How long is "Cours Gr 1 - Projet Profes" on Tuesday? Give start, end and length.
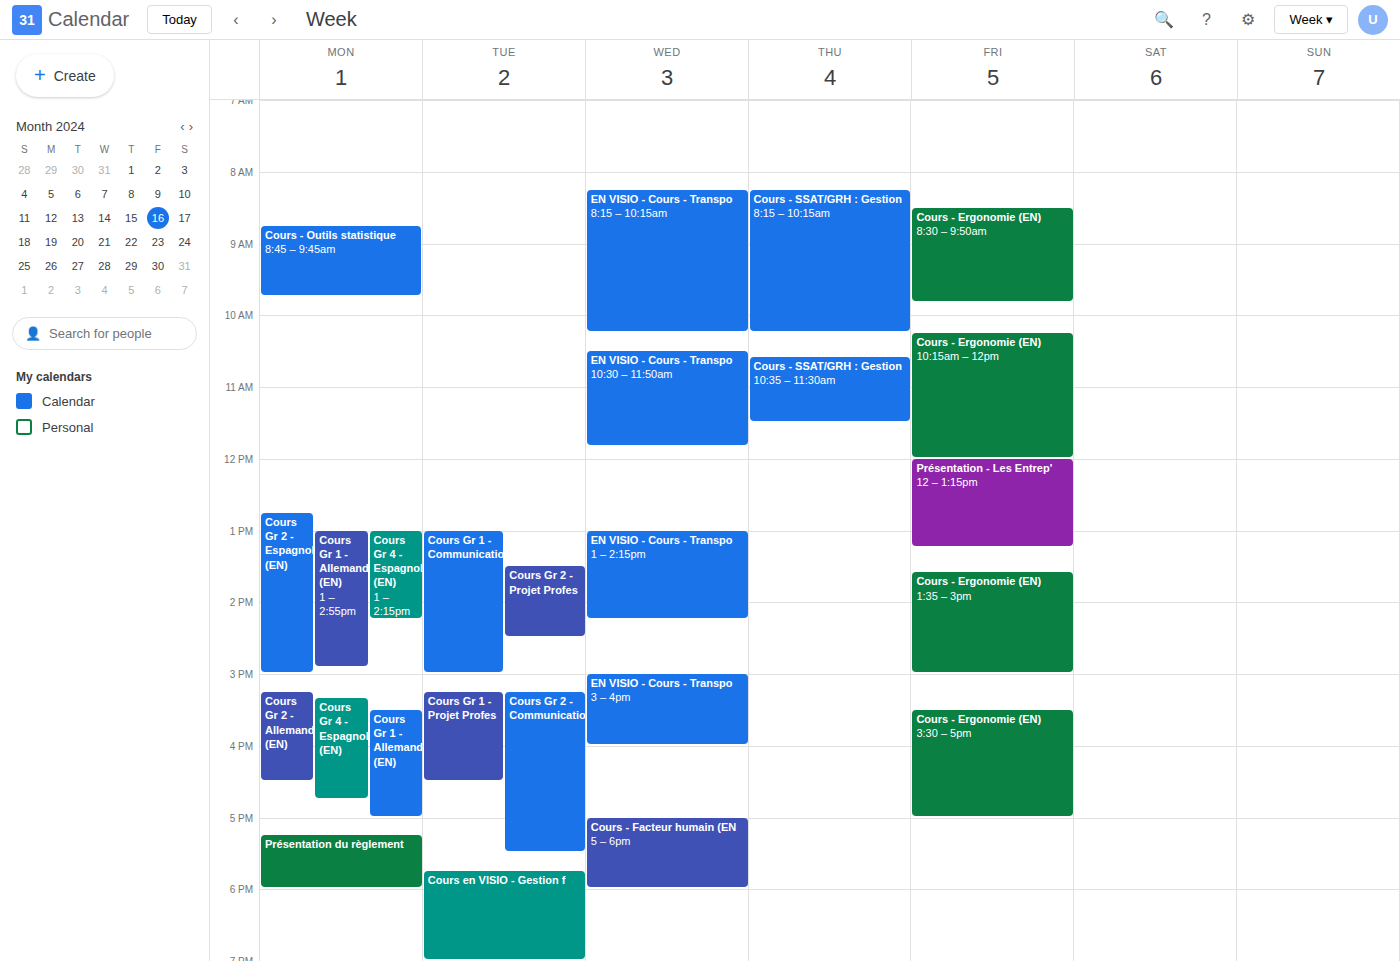
3:15 PM to 4:30 PM, 1 hour 15 minutes